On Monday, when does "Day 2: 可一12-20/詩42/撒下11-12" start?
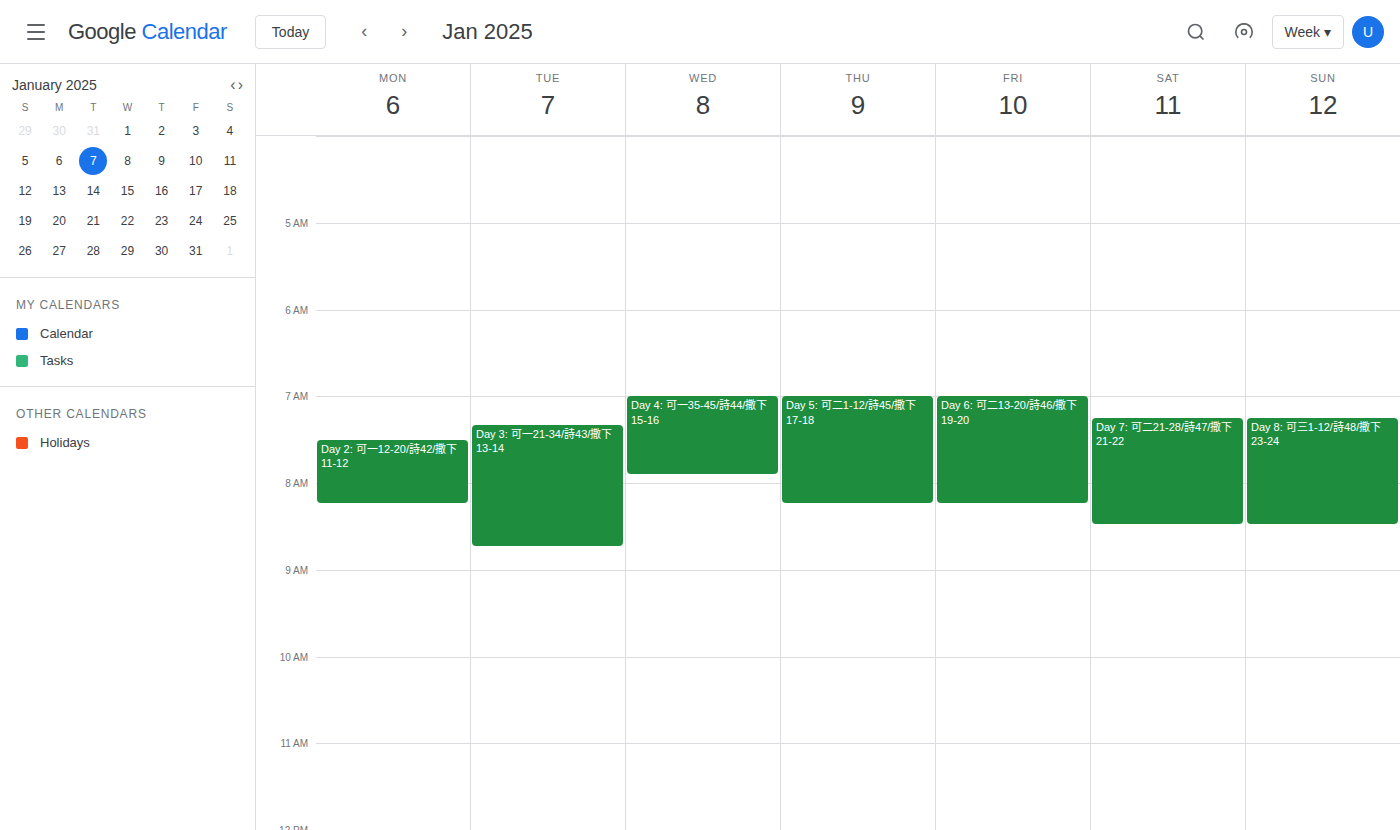
7:30 AM